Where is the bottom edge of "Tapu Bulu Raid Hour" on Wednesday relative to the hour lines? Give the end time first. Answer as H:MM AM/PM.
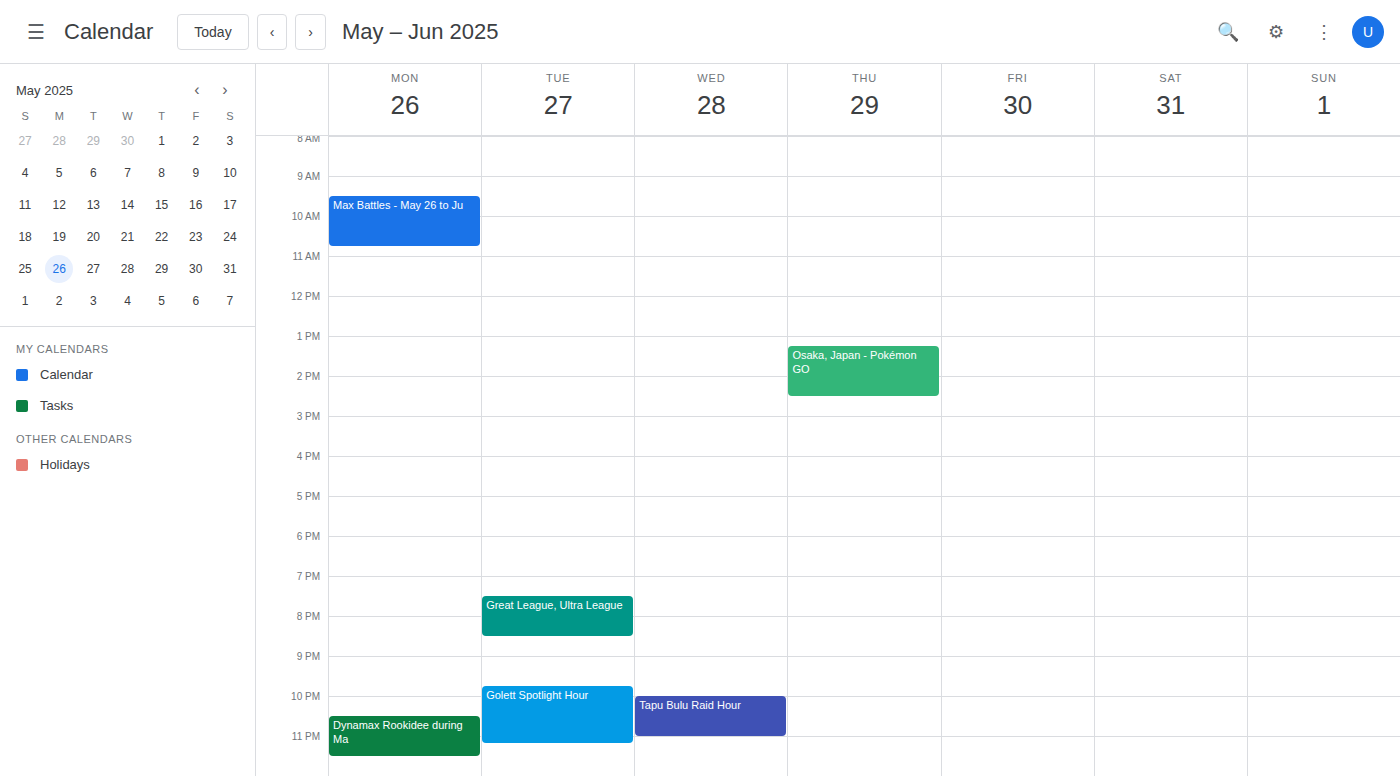
11:00 PM -- exactly on the 11 PM line.